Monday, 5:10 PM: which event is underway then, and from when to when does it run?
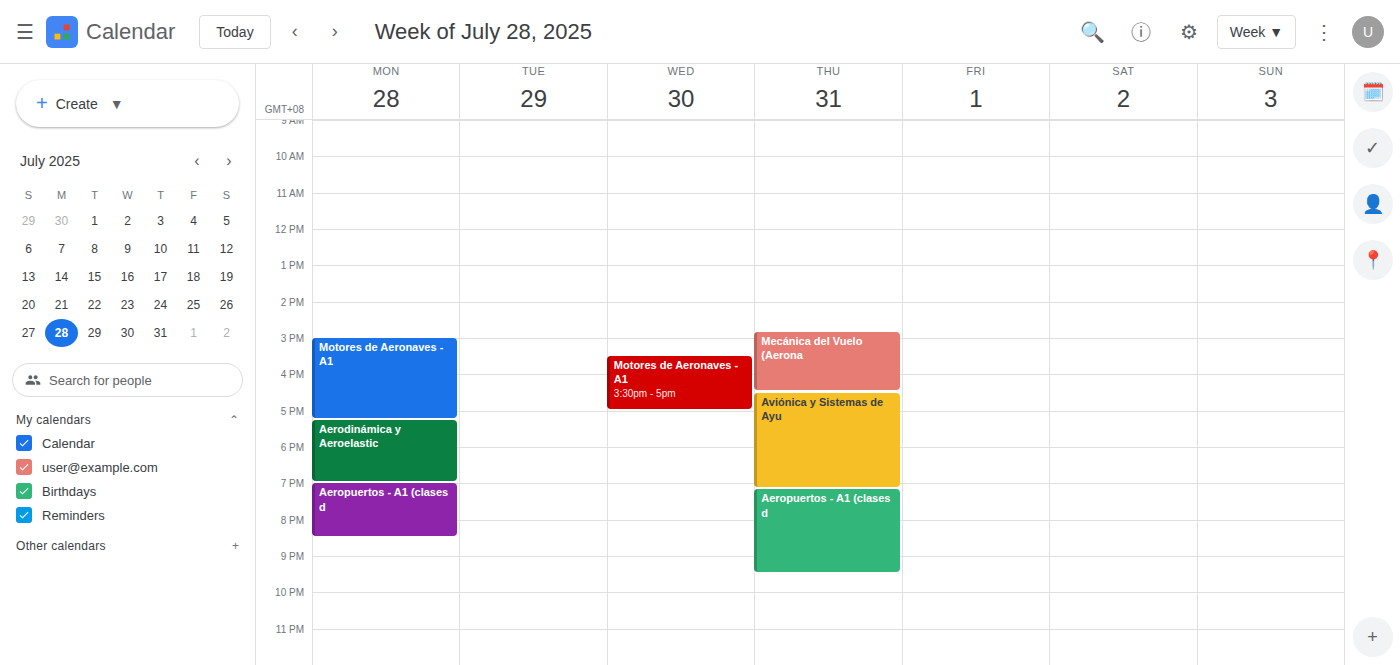
"Motores de Aeronaves - A1", 3:00 PM to 5:15 PM